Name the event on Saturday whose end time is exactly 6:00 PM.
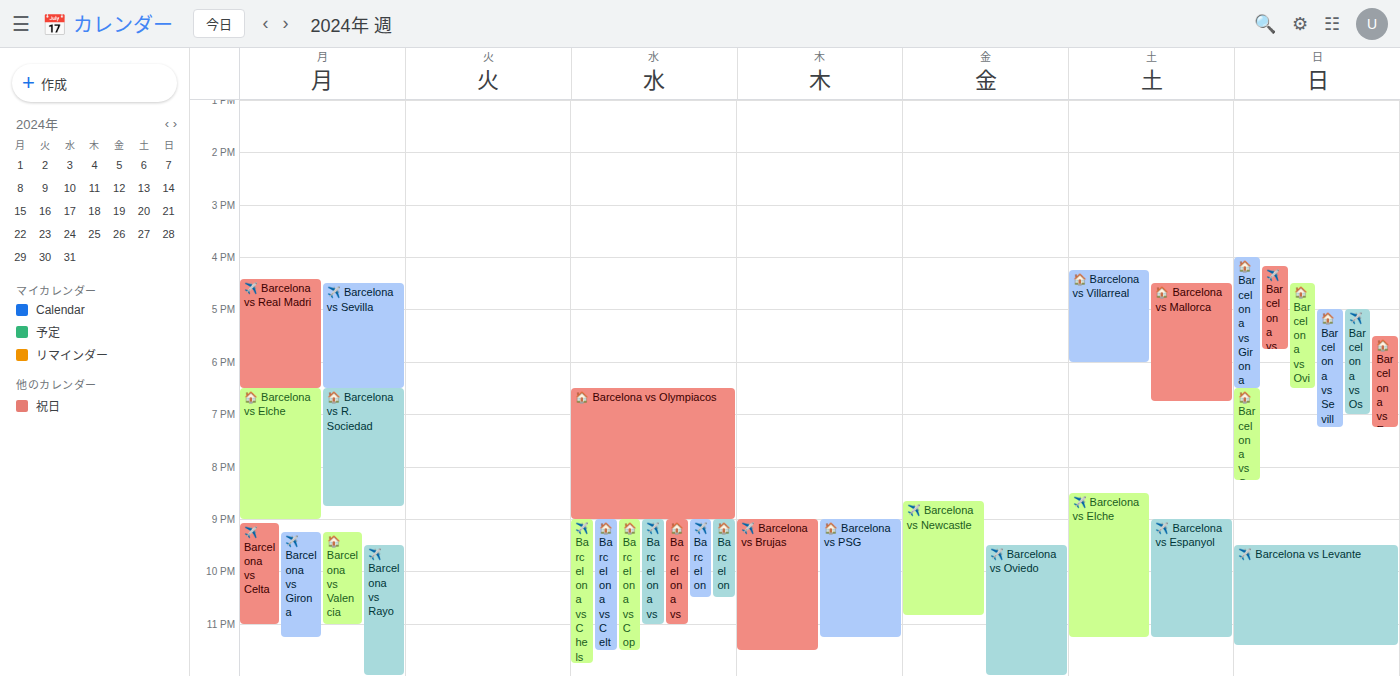
"🏠 Barcelona vs Villarreal"